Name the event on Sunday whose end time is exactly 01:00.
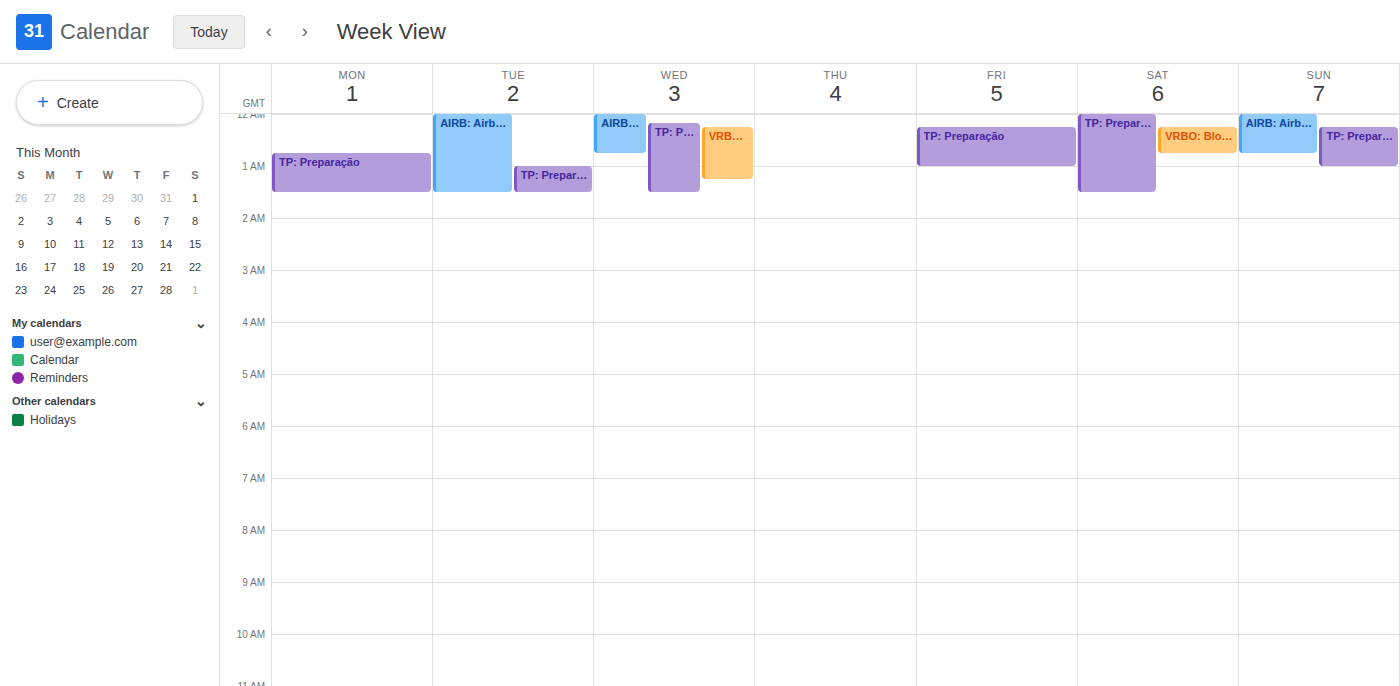
"TP: Preparação"